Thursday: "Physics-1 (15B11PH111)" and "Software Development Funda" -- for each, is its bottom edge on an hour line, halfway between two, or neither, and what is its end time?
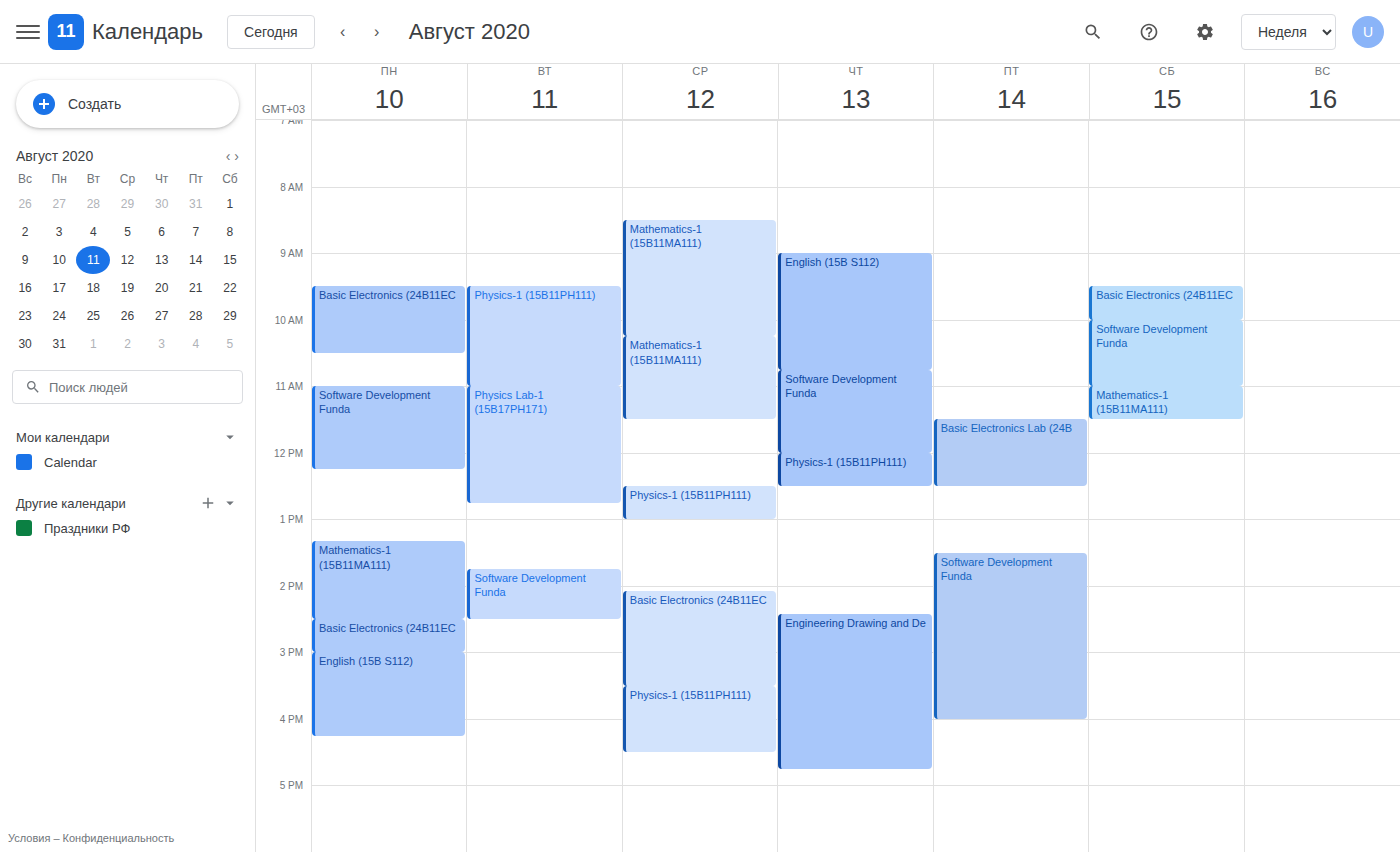
"Physics-1 (15B11PH111)": 12:30 PM, halfway between the 12 PM and 1 PM lines. "Software Development Funda": 12:00 PM, exactly on the 12 PM line.